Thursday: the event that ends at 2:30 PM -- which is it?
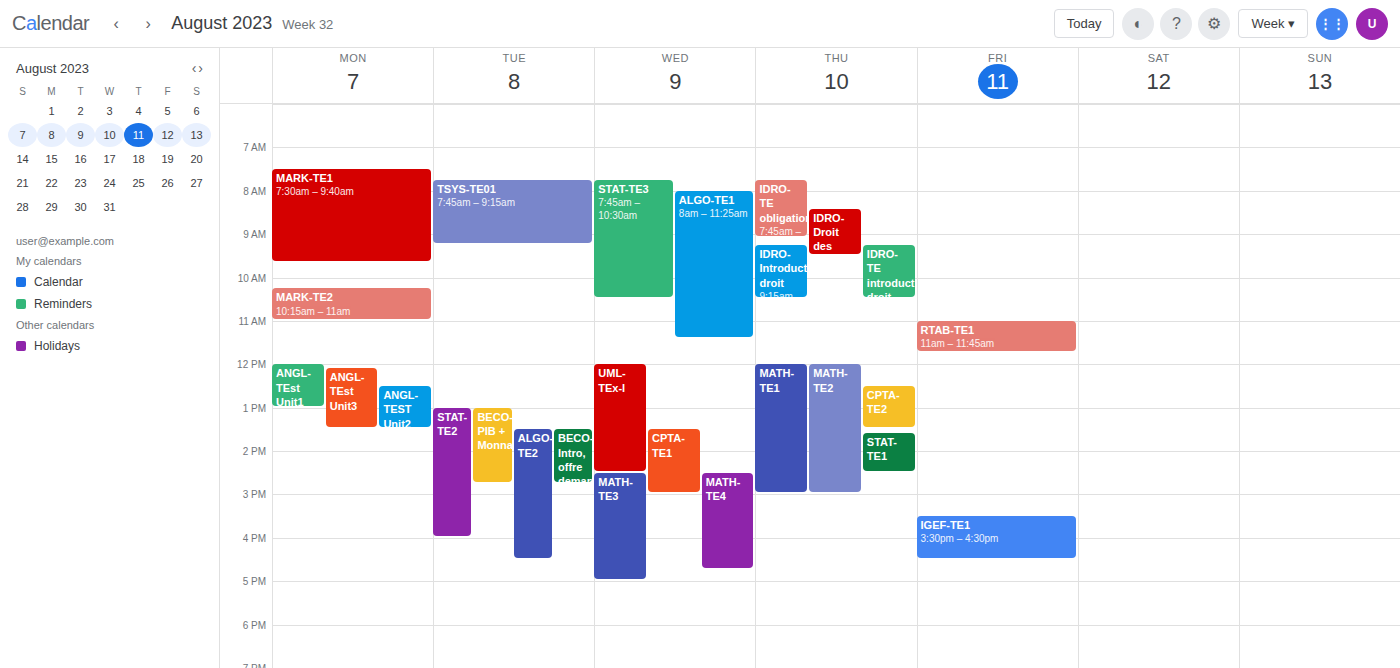
"STAT-TE1"